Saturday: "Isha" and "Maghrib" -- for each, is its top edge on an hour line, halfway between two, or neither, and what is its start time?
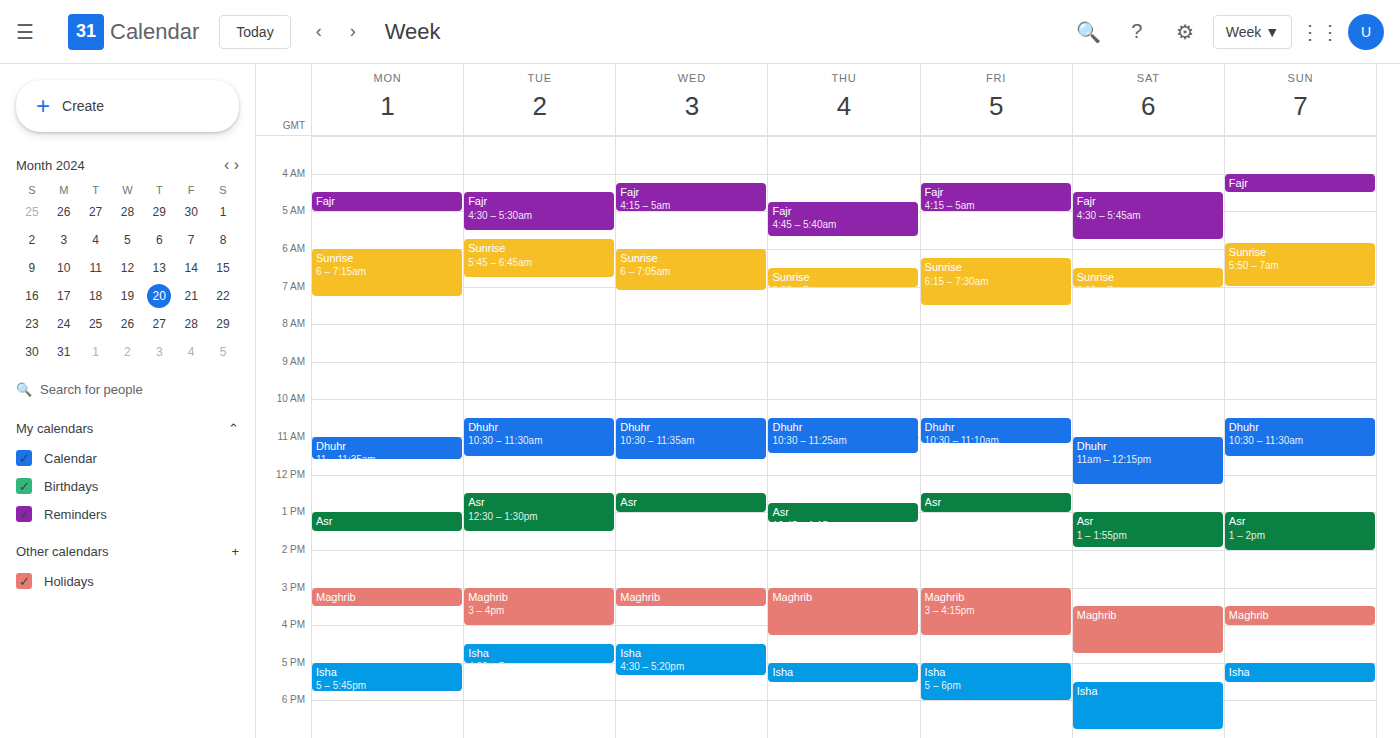
"Isha": 5:30 PM, halfway between the 5 PM and 6 PM lines. "Maghrib": 3:30 PM, halfway between the 3 PM and 4 PM lines.